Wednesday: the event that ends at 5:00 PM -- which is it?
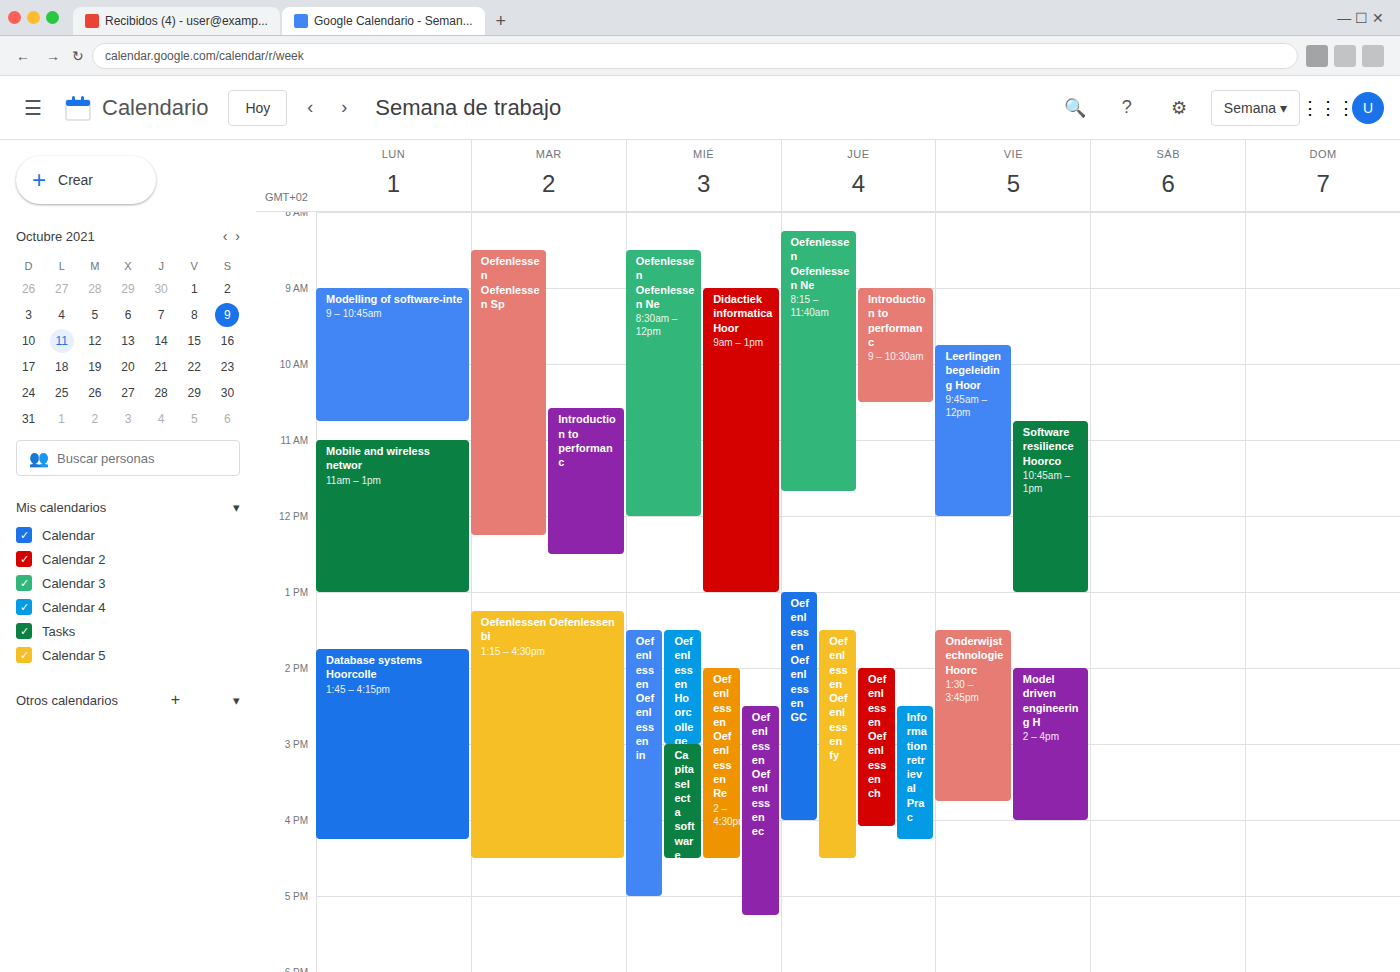
"Oefenlessen Oefenlessen in"